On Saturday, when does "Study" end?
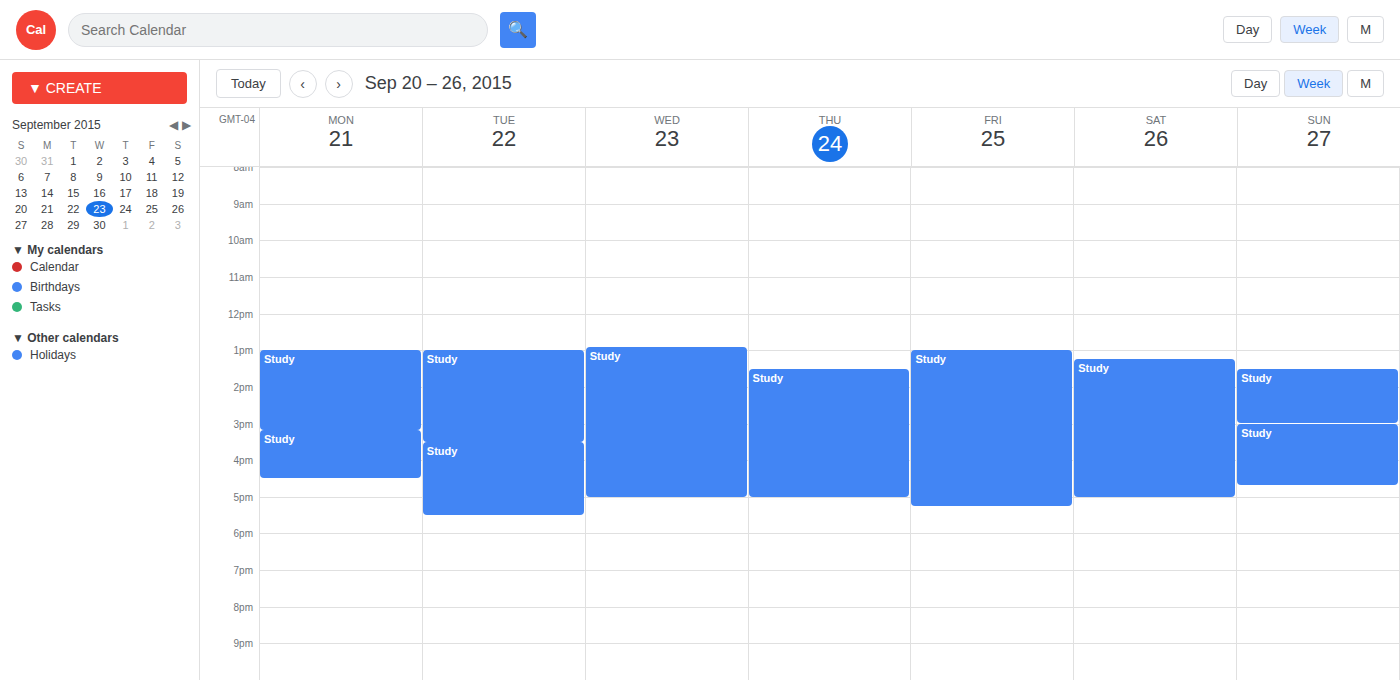
5:00 PM